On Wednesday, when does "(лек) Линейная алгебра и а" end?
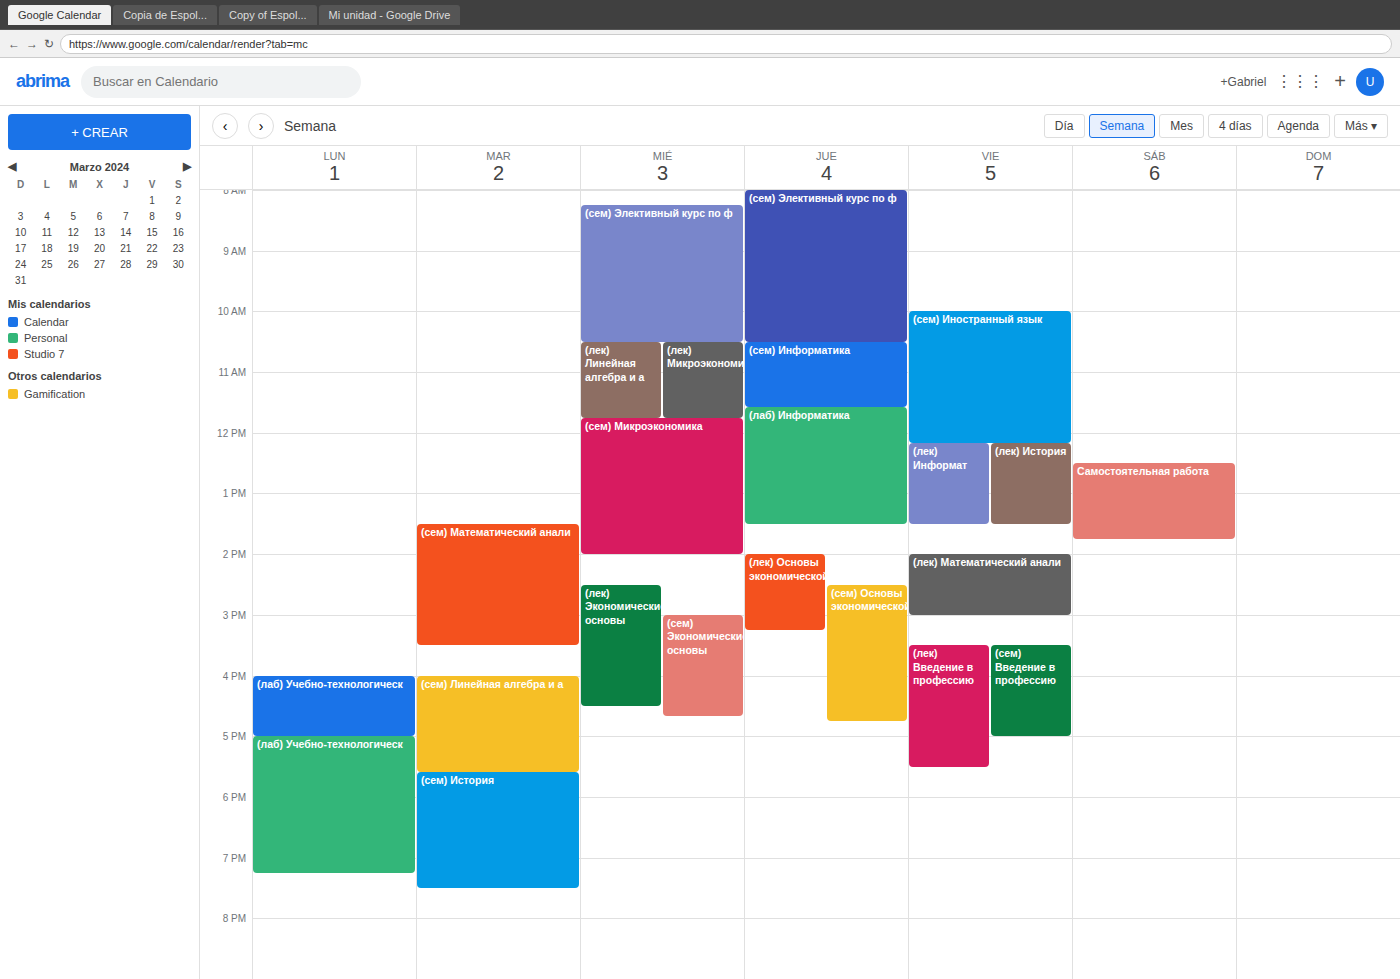
11:45